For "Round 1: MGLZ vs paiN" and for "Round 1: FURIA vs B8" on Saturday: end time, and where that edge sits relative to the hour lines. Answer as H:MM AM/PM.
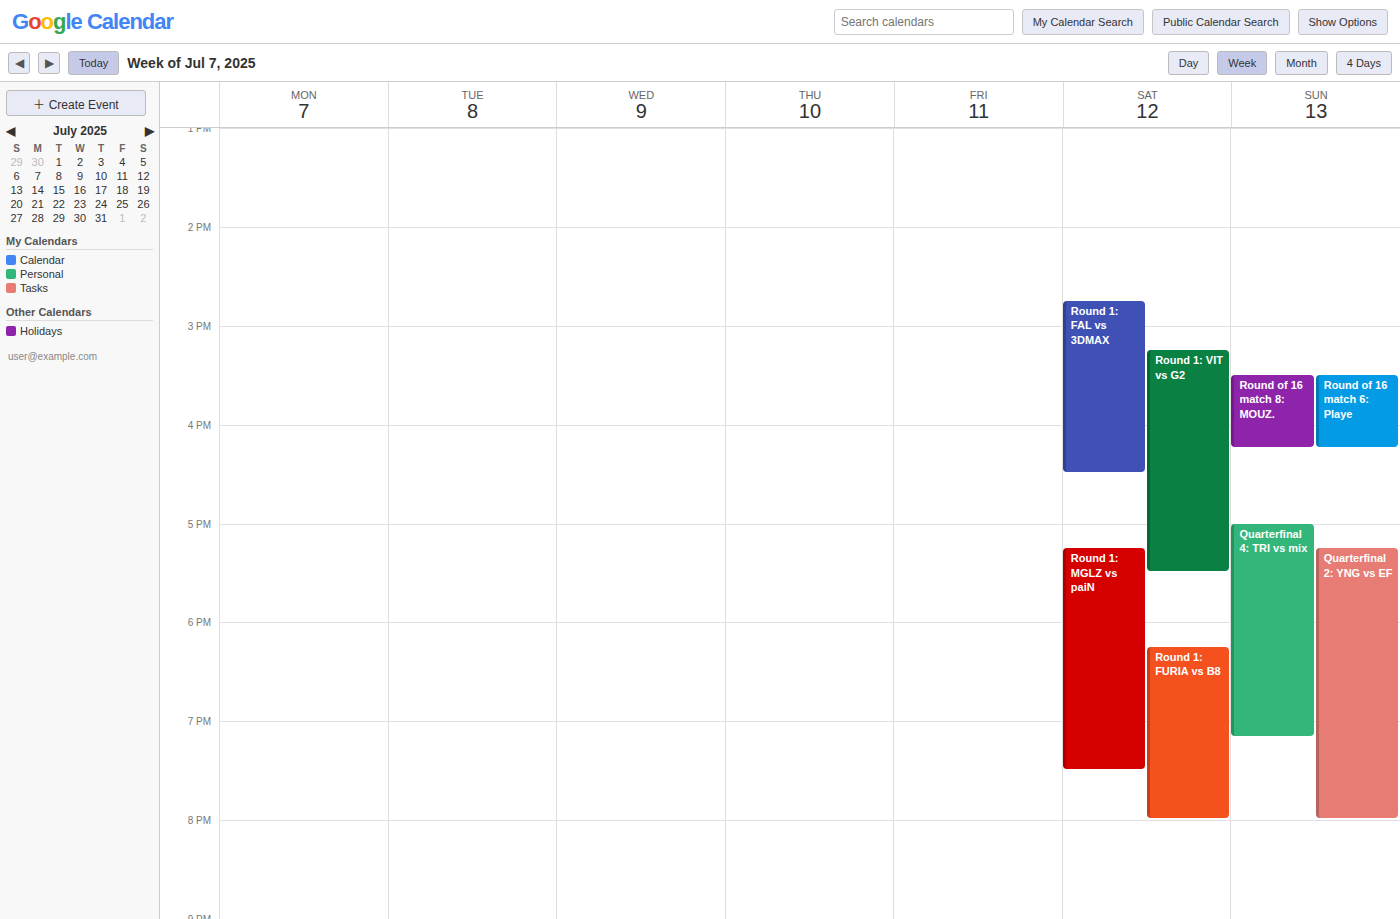
"Round 1: MGLZ vs paiN": 7:30 PM, halfway between the 7 PM and 8 PM lines. "Round 1: FURIA vs B8": 8:00 PM, exactly on the 8 PM line.